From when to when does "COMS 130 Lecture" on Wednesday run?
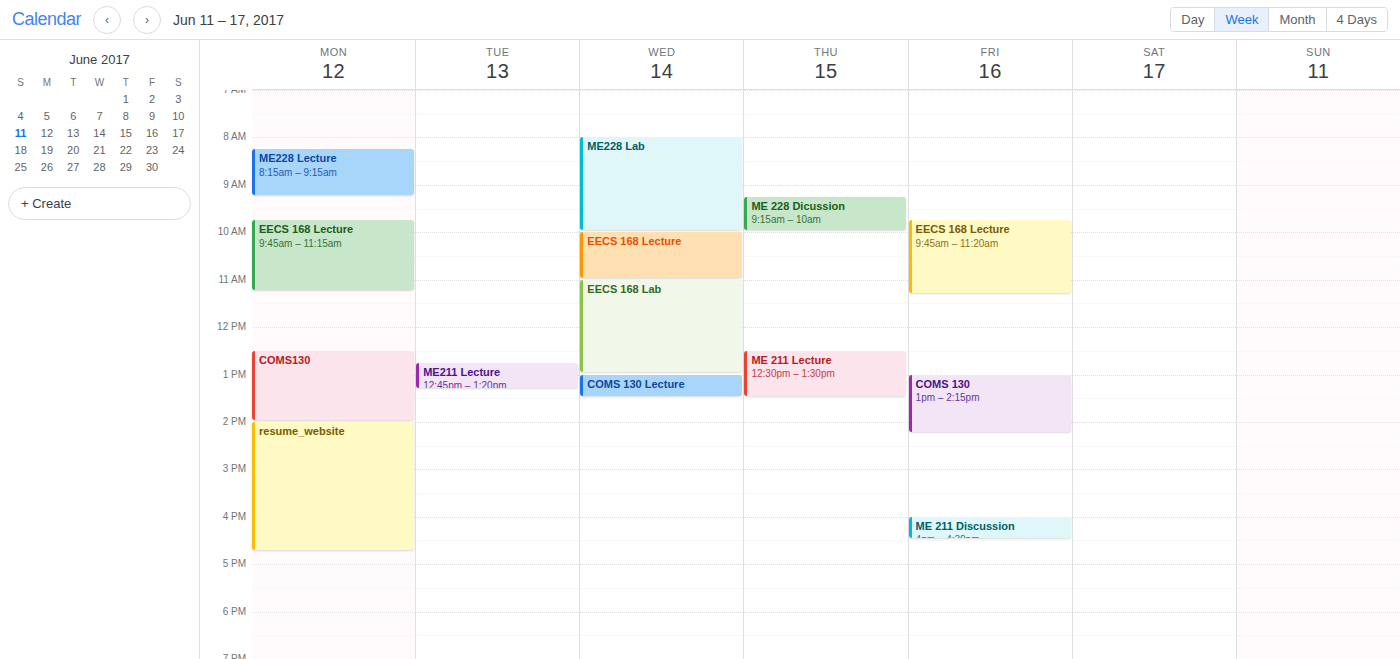
1:00 PM to 1:30 PM